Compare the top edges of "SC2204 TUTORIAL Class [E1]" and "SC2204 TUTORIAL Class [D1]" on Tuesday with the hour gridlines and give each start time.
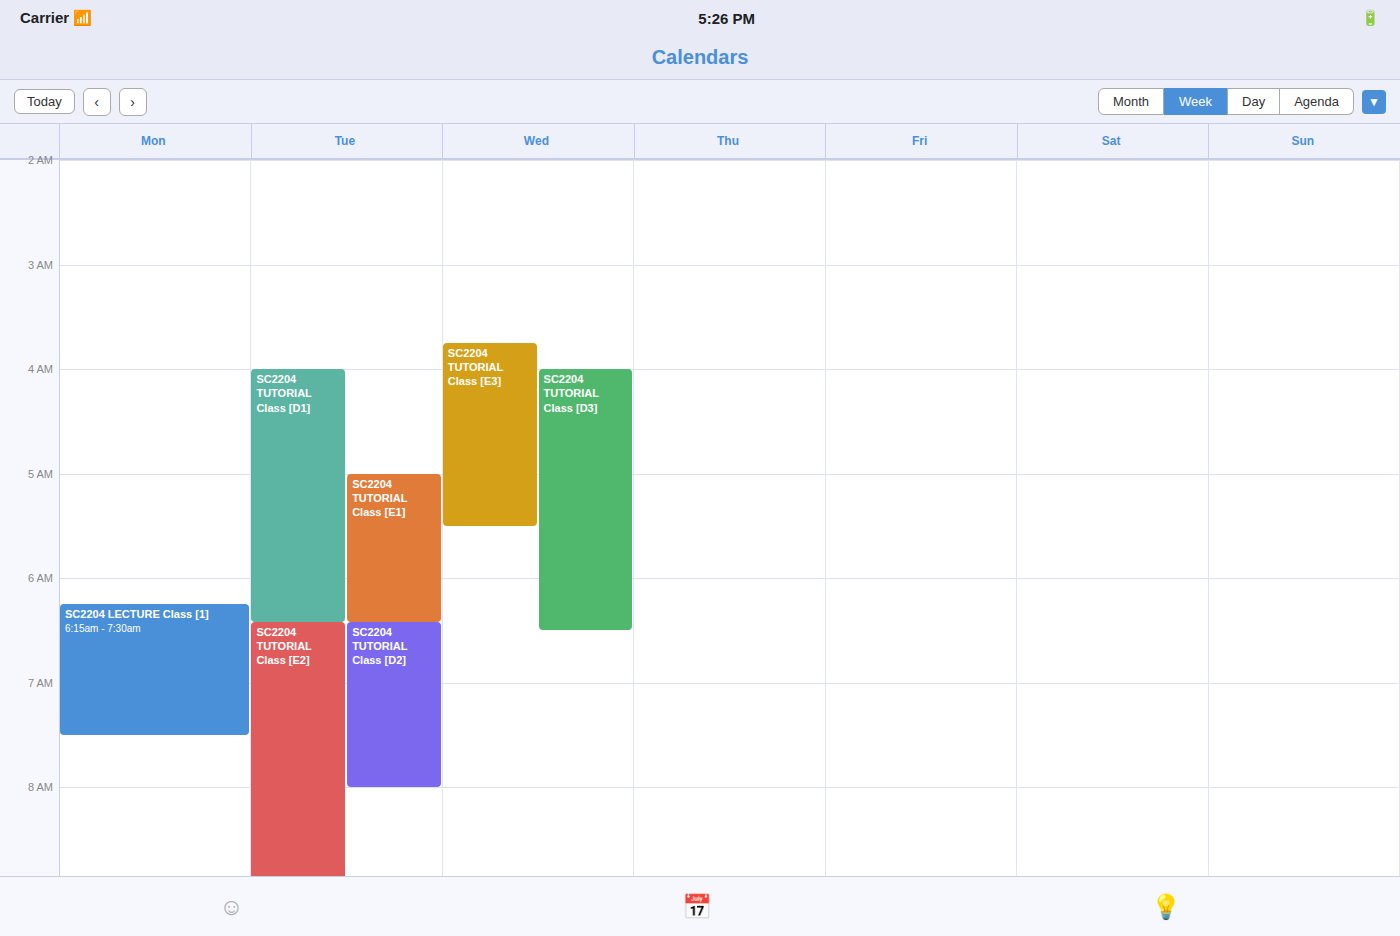
"SC2204 TUTORIAL Class [E1]": 5:00 AM, exactly on the 5 AM line. "SC2204 TUTORIAL Class [D1]": 4:00 AM, exactly on the 4 AM line.